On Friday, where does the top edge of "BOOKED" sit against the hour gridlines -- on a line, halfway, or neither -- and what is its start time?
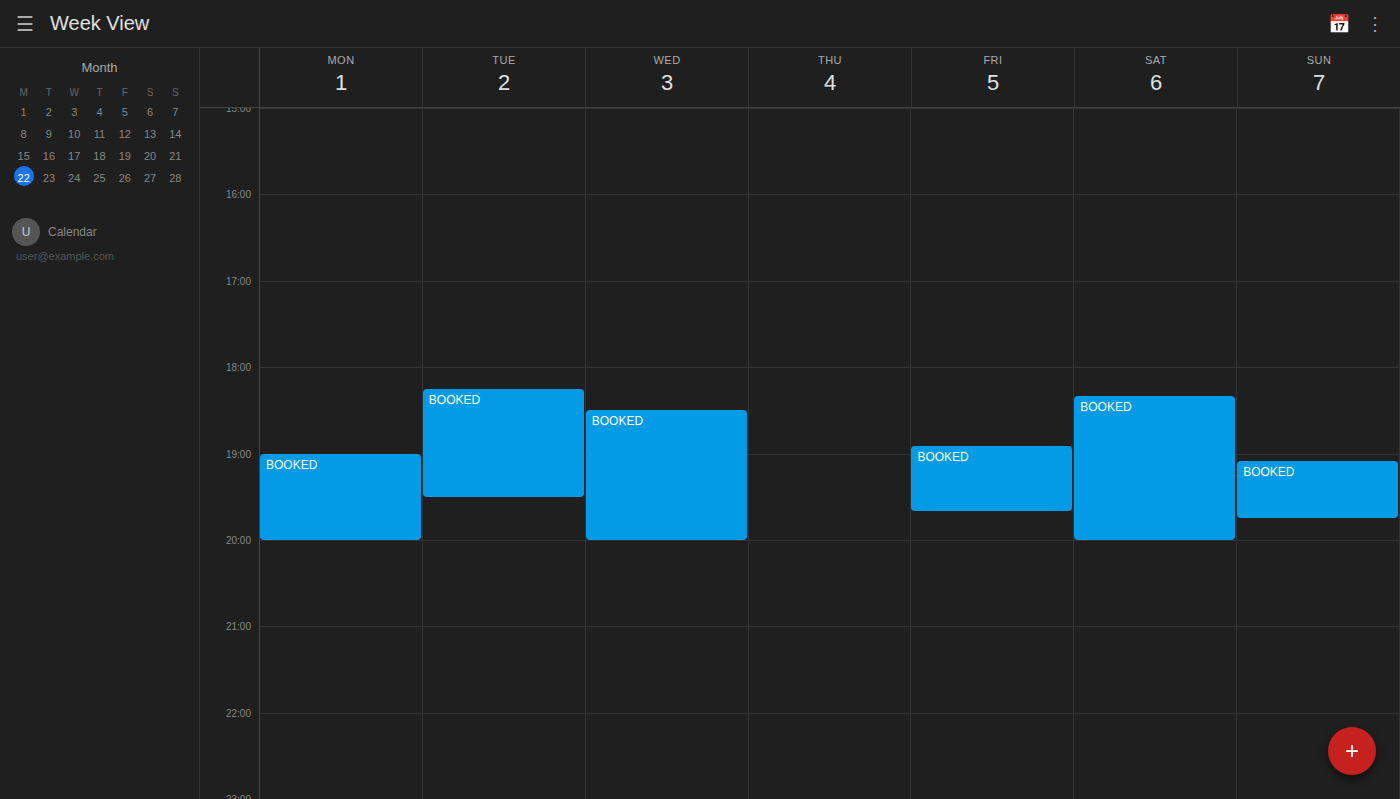
6:55 PM -- neither: 55 minutes below the 6 PM line and 5 minutes above the 7 PM line.